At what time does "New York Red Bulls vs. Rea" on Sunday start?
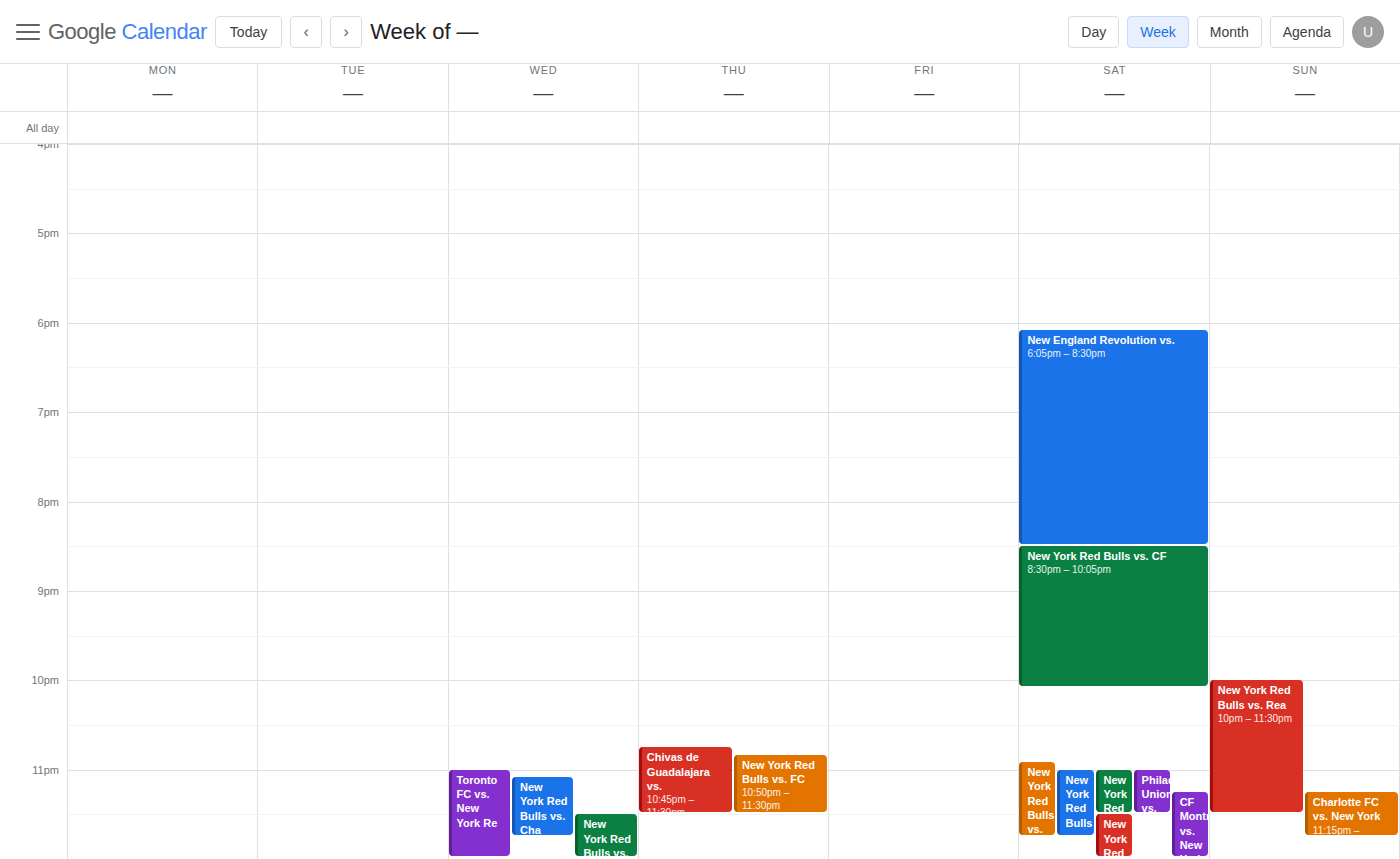
10:00 PM